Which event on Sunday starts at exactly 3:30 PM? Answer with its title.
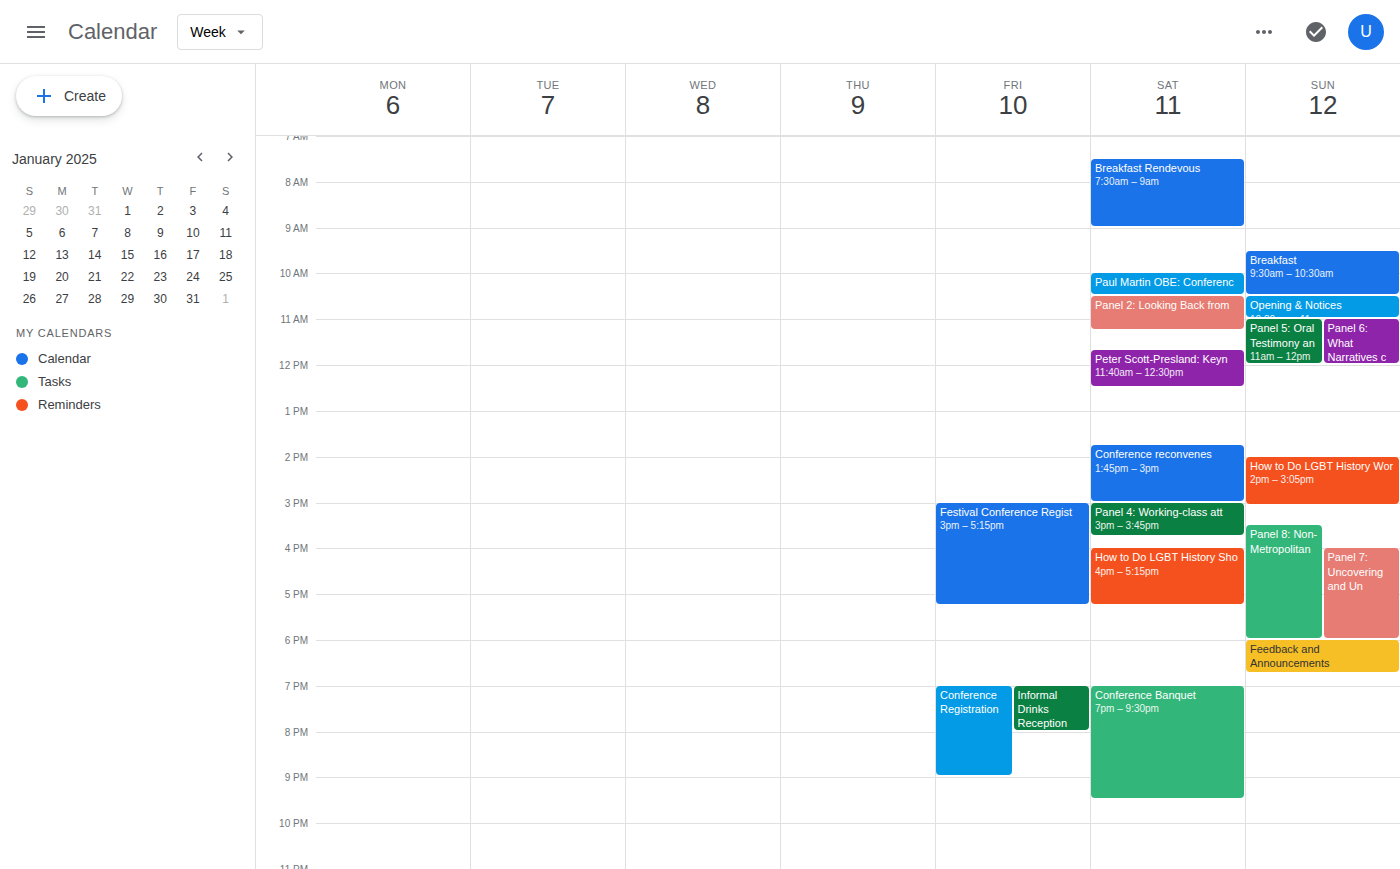
"Panel 8: Non-Metropolitan"